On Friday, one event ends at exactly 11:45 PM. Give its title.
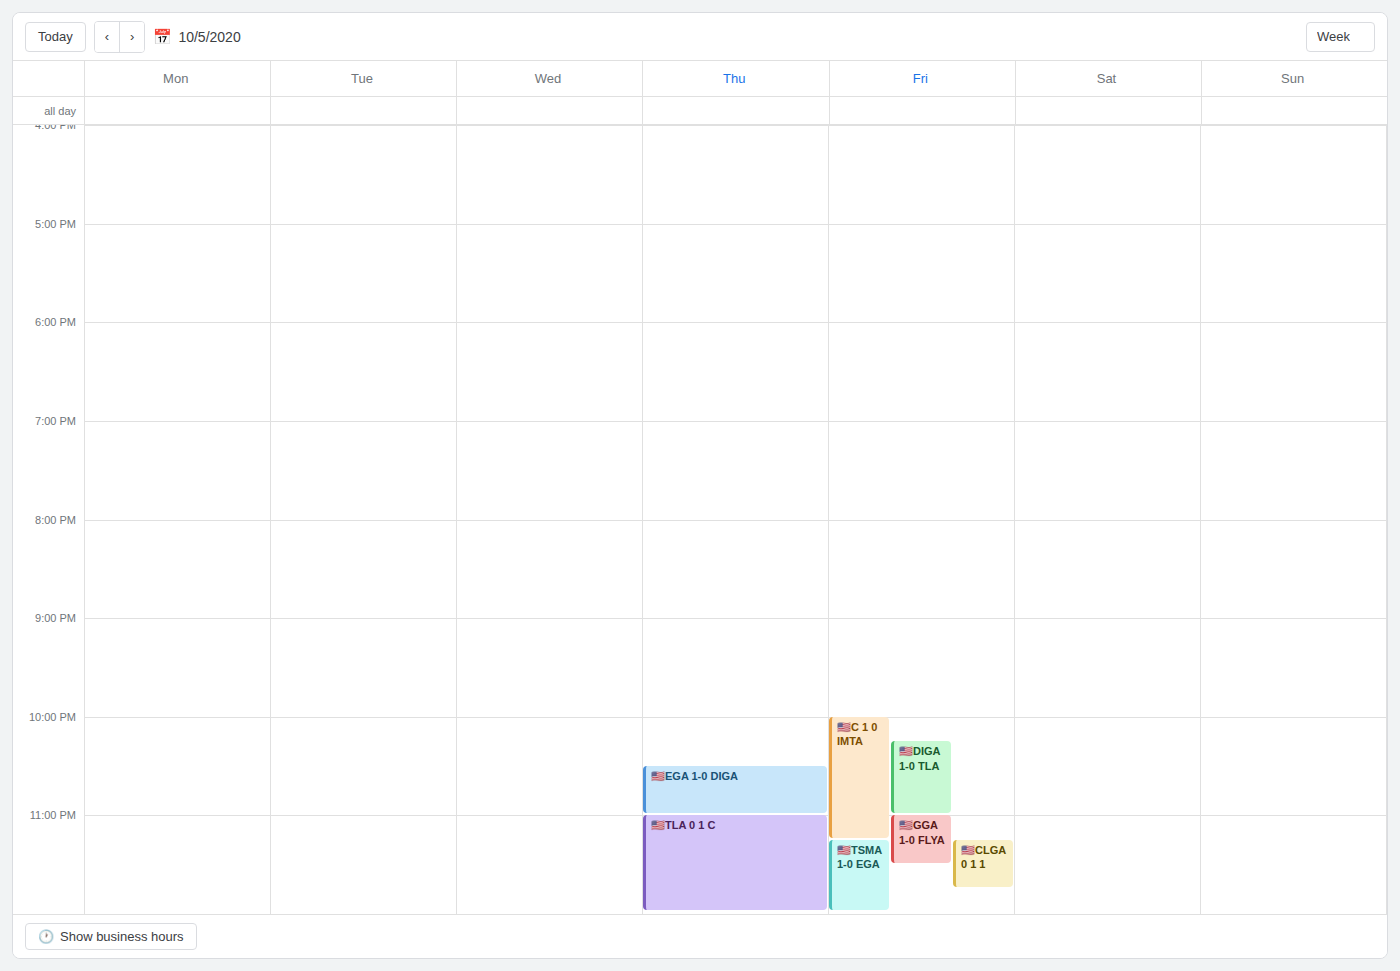
"🇺🇸CLGA 0 1 1"